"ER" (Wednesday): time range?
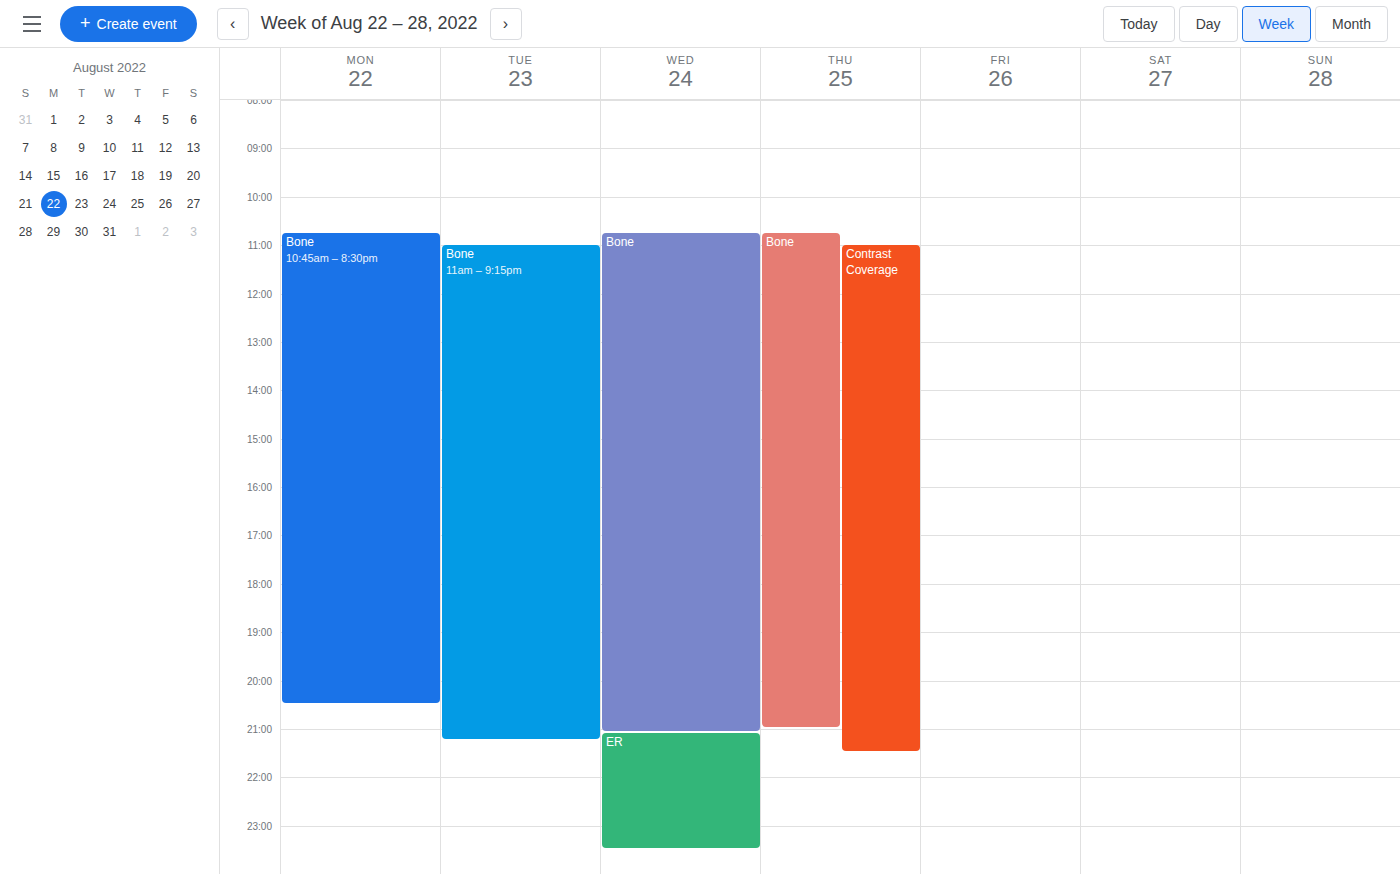
9:05 PM to 11:30 PM